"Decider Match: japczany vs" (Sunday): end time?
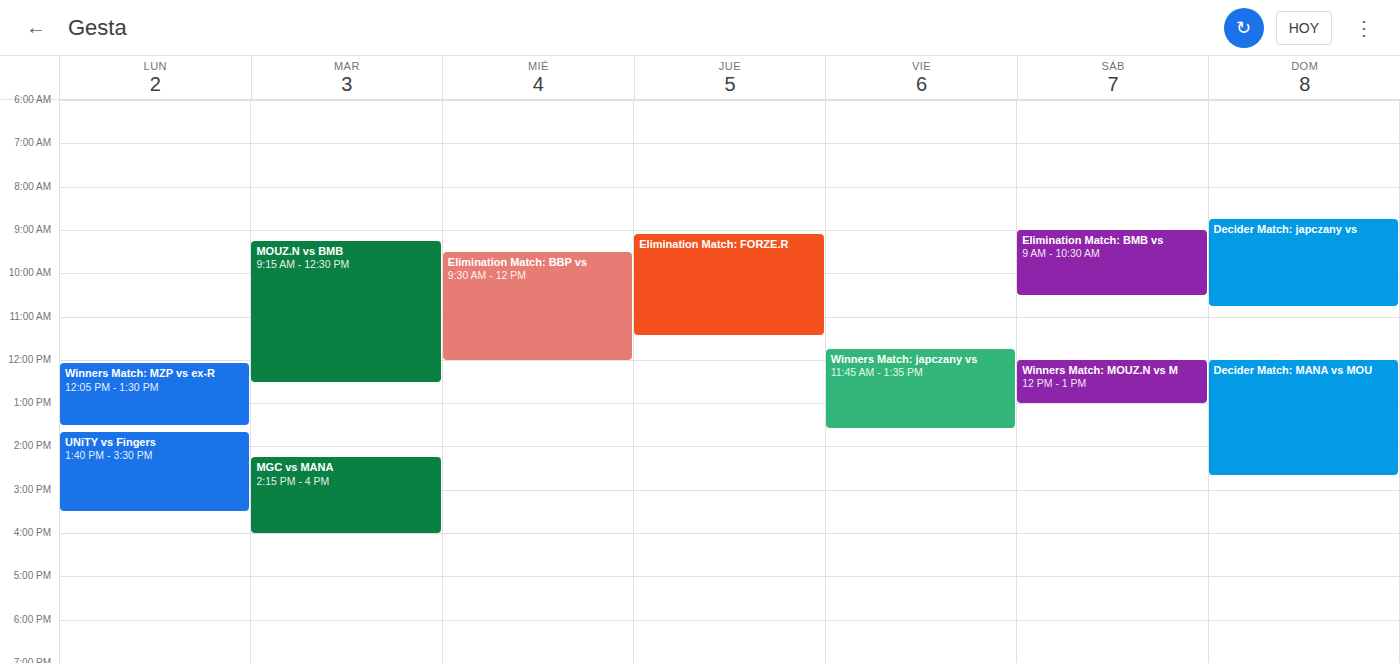
10:45